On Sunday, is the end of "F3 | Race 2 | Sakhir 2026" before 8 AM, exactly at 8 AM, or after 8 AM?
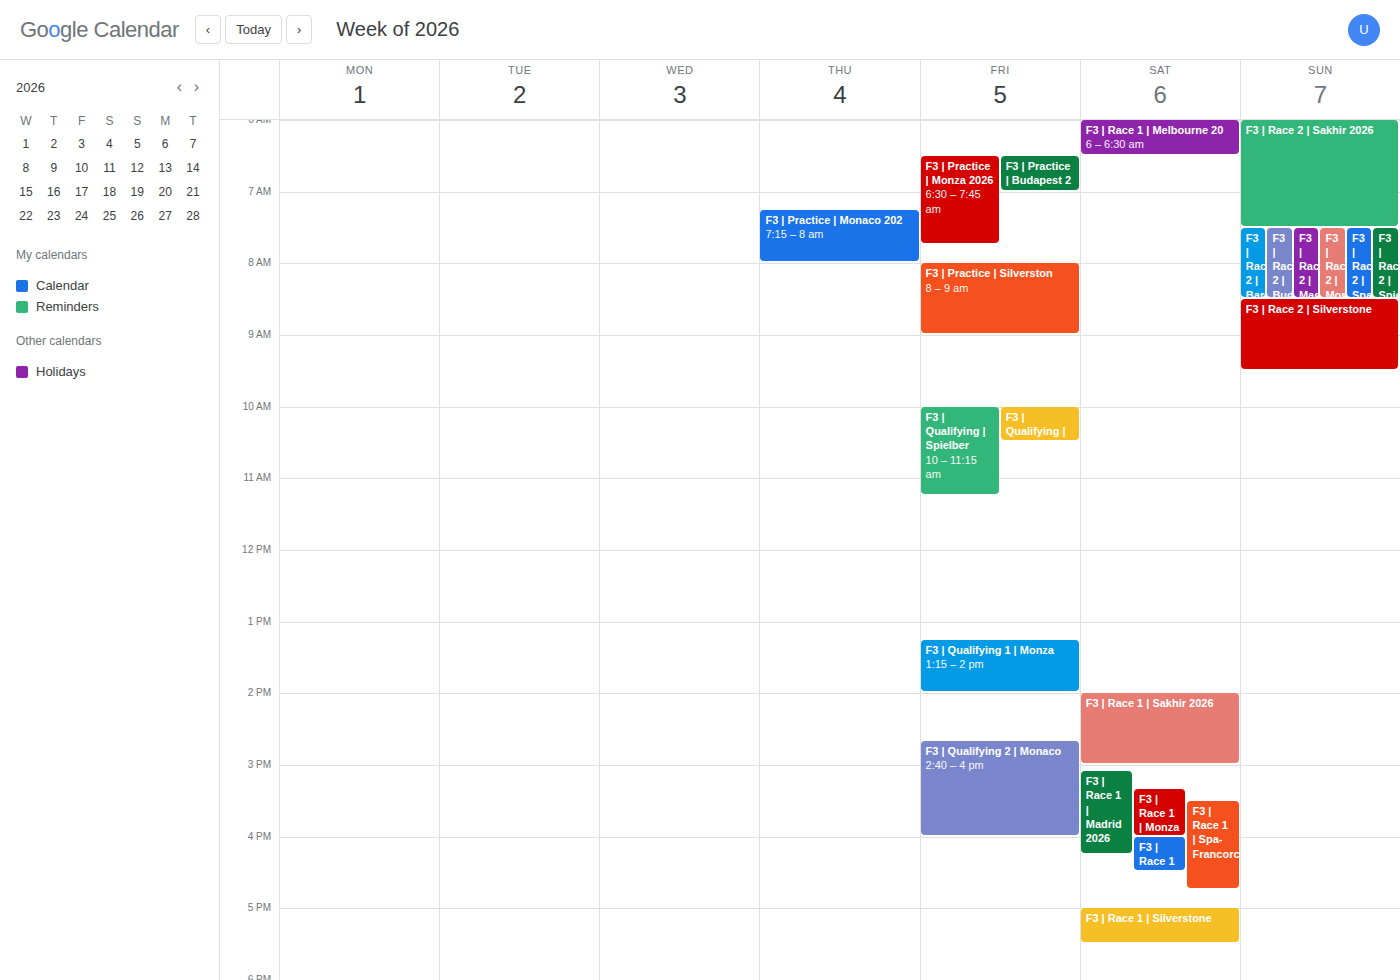
7:30 AM -- before 8 AM, 30 minutes above the 8 AM line.